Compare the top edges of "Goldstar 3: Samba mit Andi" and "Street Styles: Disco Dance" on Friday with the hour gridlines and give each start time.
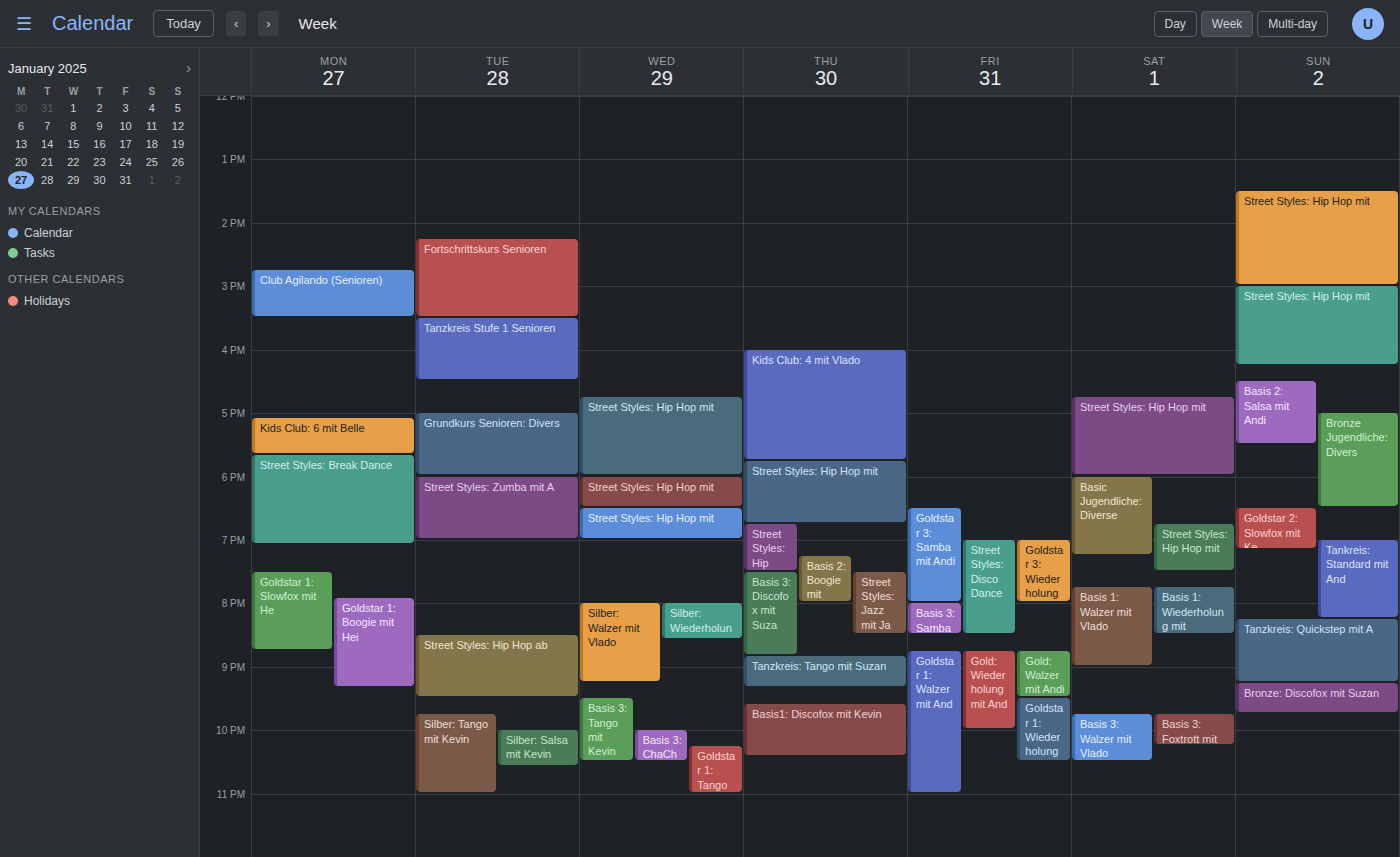
"Goldstar 3: Samba mit Andi": 18:30, halfway between the 18:00 and 19:00 lines. "Street Styles: Disco Dance": 19:00, exactly on the 19:00 line.